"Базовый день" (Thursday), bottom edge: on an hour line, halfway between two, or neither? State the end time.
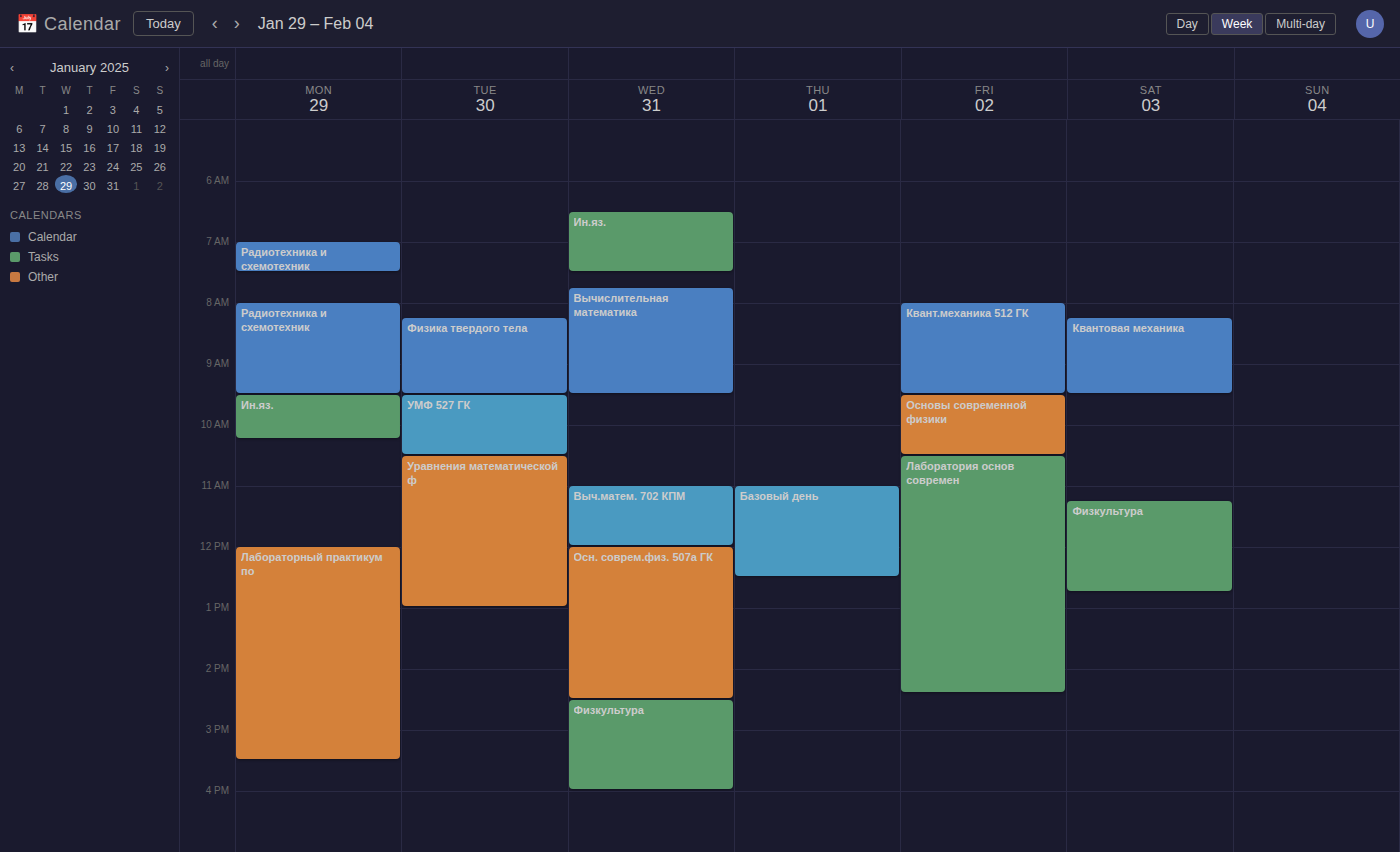
12:30 PM -- halfway between the 12 PM and 1 PM lines.